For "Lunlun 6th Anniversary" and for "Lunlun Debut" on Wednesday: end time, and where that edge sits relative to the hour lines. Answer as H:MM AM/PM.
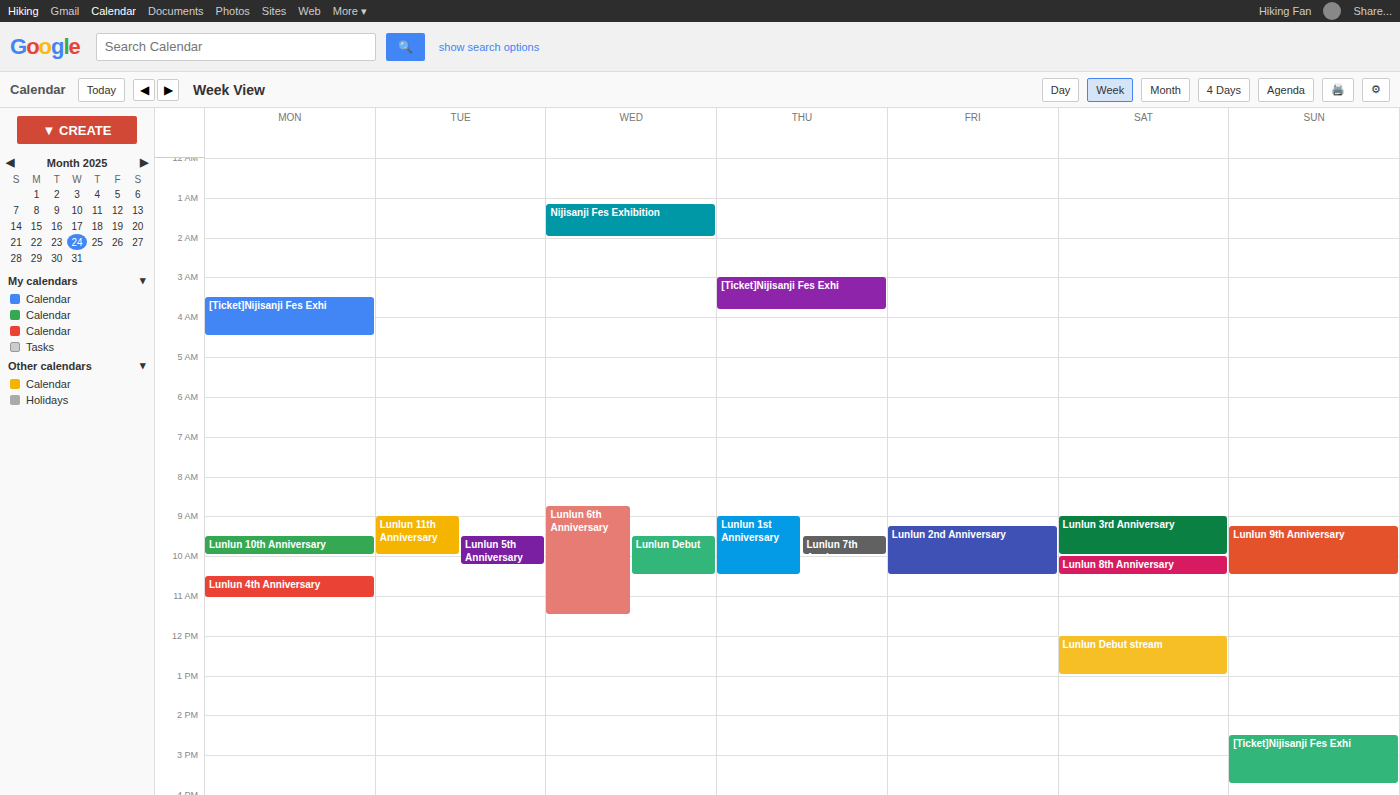
"Lunlun 6th Anniversary": 11:30 AM, halfway between the 11 AM and 12 PM lines. "Lunlun Debut": 10:30 AM, halfway between the 10 AM and 11 AM lines.